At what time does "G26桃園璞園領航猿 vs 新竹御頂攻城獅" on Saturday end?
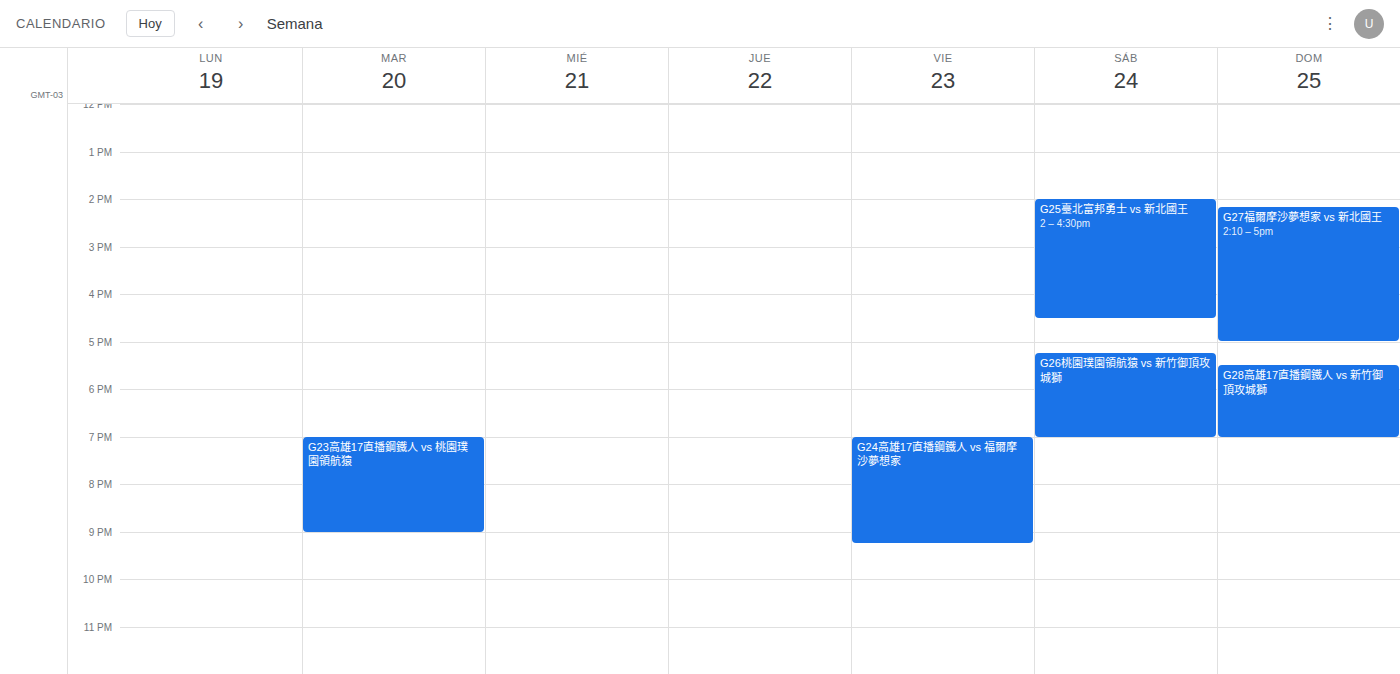
7:00 PM